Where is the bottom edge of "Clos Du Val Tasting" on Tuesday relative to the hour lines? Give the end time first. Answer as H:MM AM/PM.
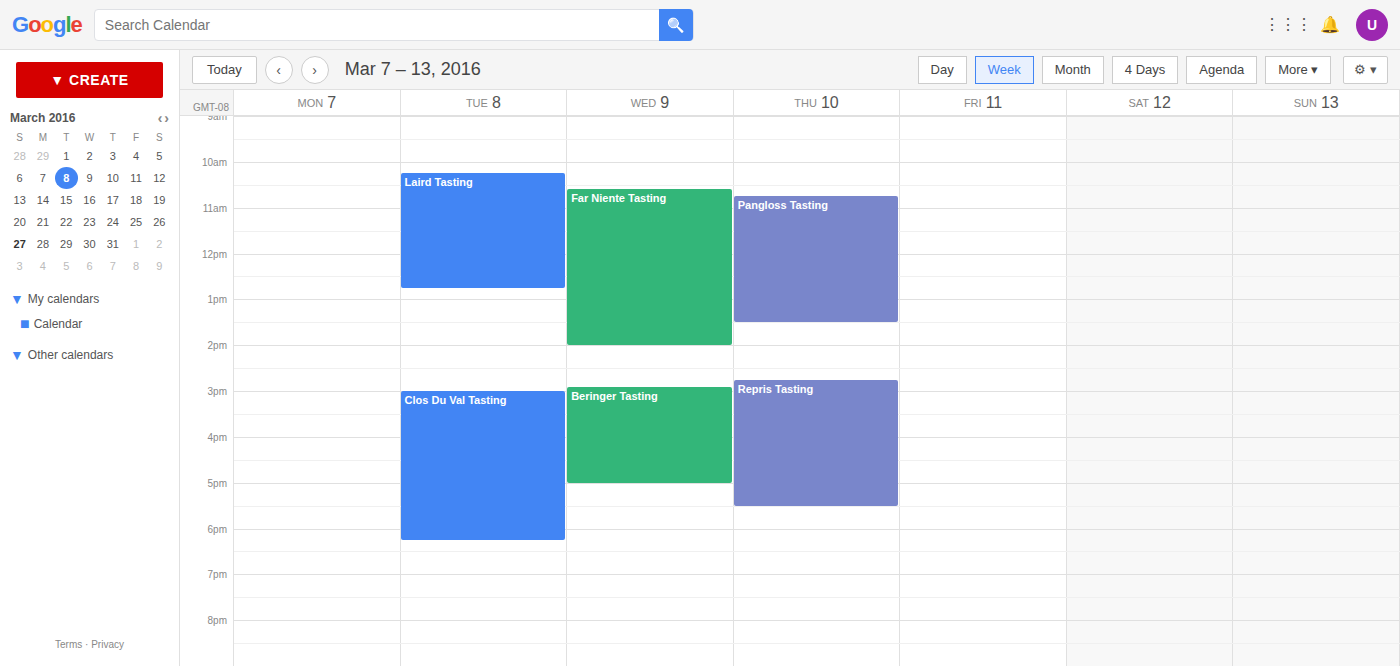
6:15 PM -- neither: a quarter of the way from the 6 PM line to the 7 PM line.